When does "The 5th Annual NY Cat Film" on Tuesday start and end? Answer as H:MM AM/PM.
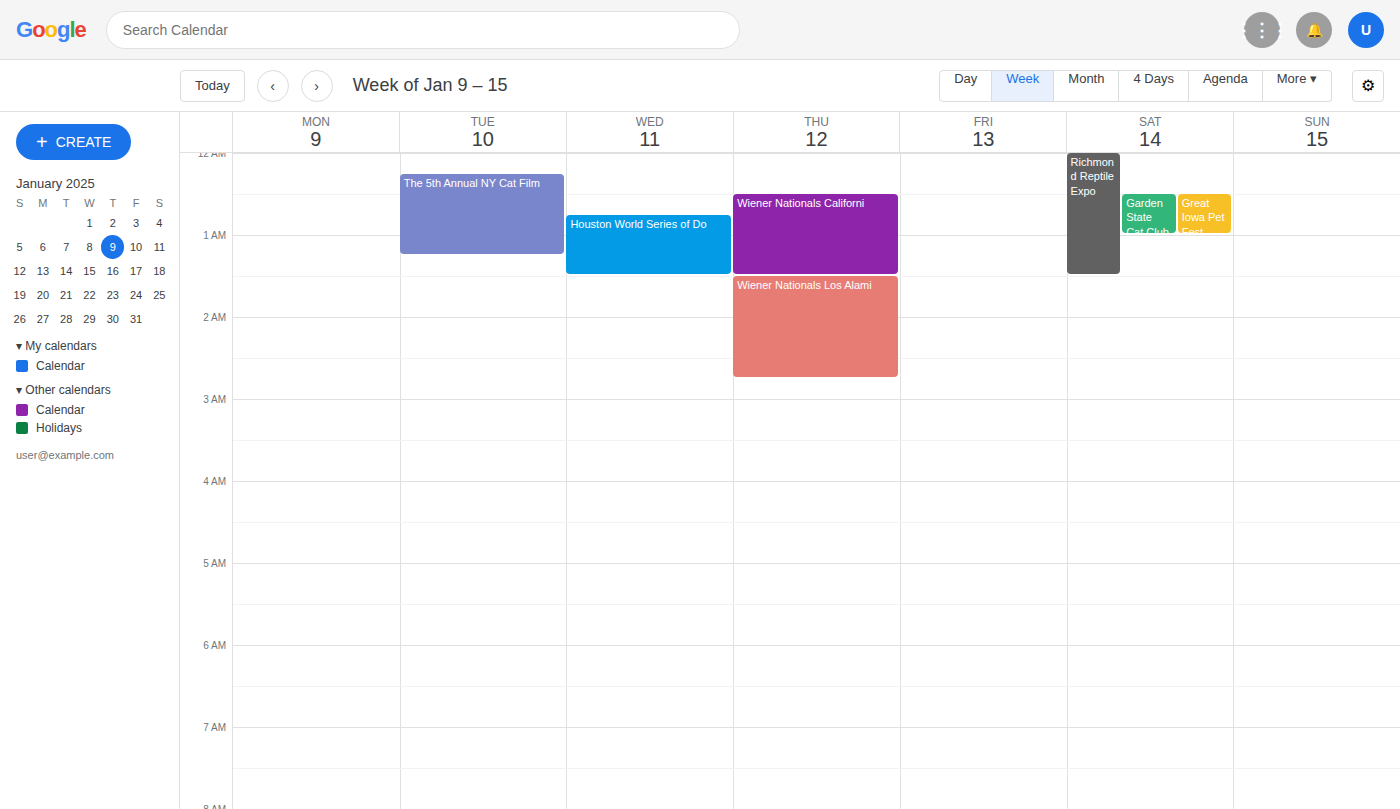
12:15 AM to 1:15 AM